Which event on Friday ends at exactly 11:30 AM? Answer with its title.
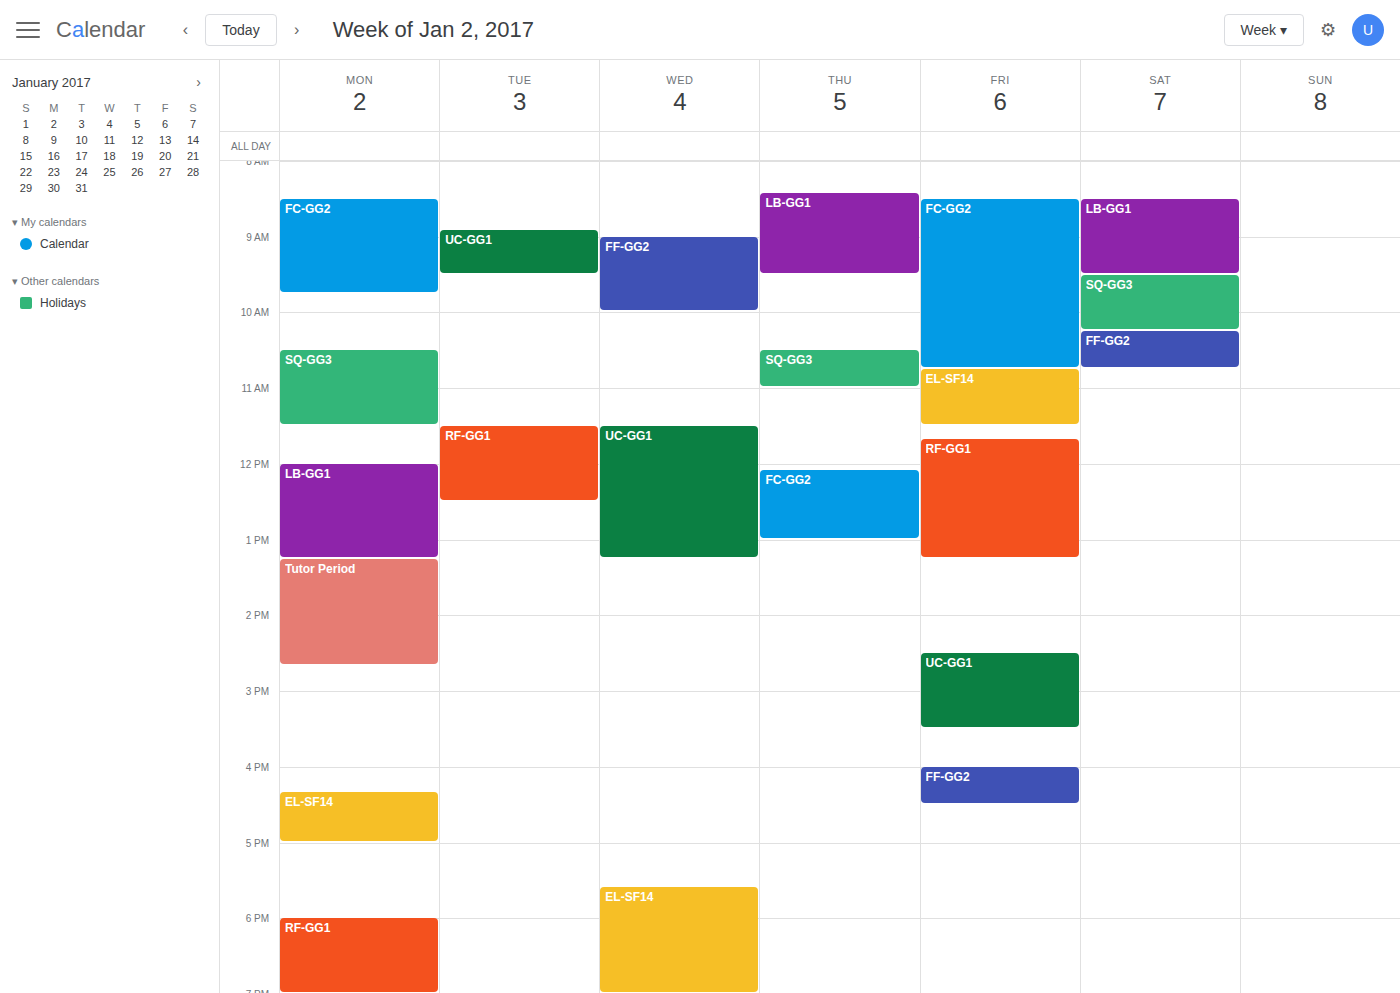
"EL-SF14"